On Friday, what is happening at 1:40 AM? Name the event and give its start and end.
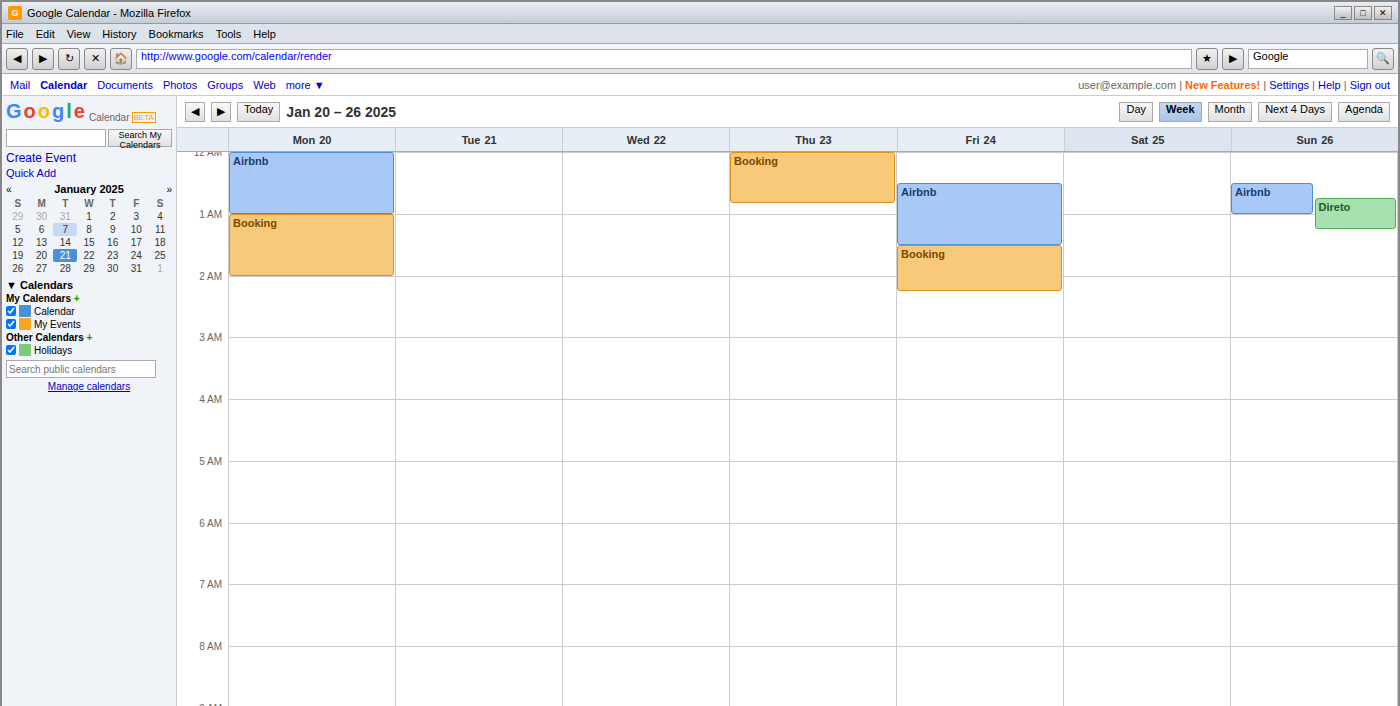
"Booking", 1:30 AM to 2:15 AM